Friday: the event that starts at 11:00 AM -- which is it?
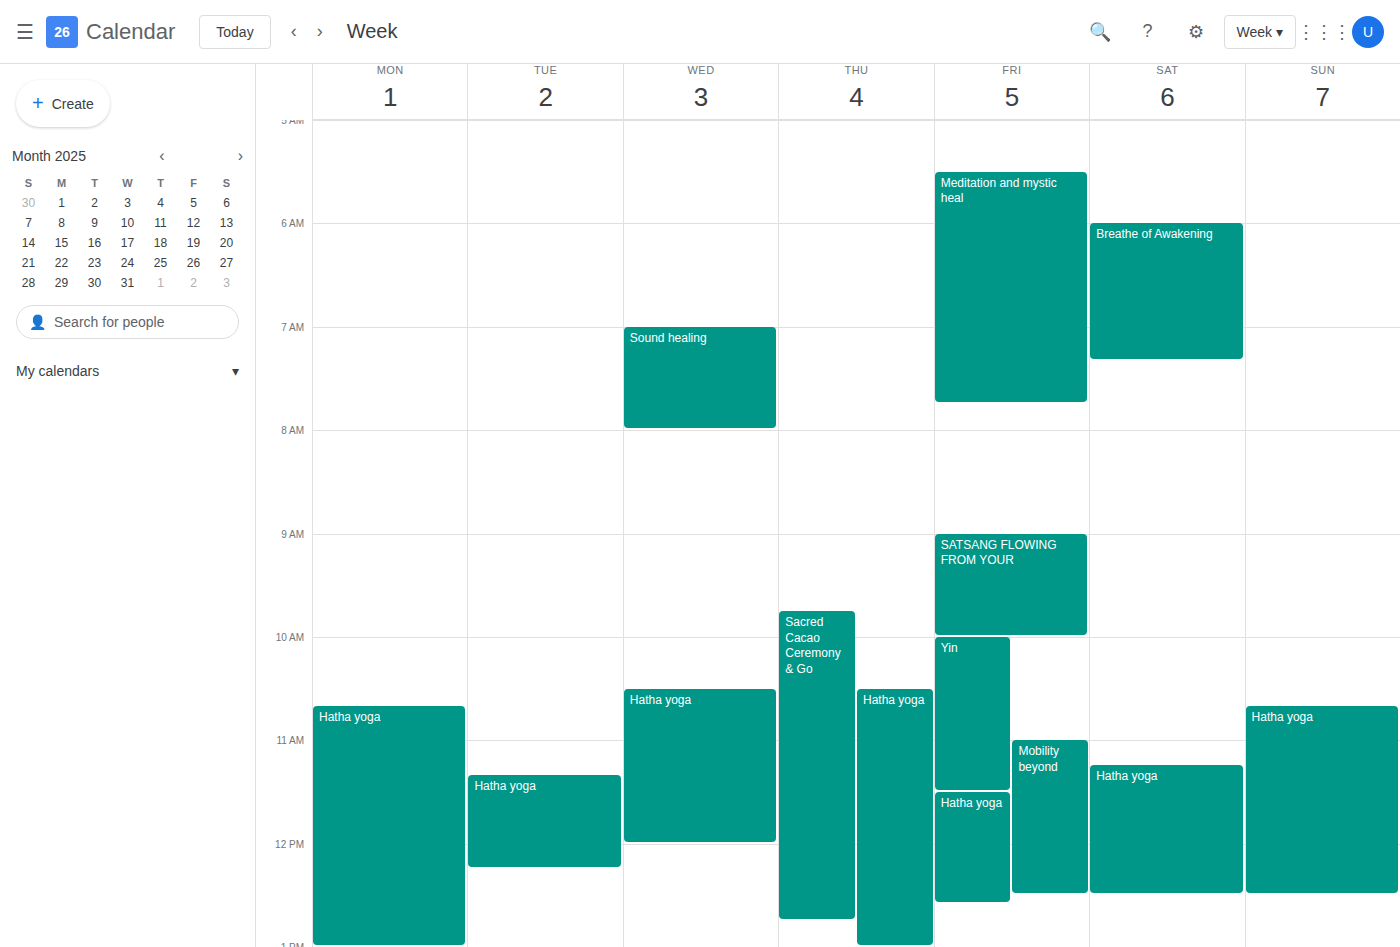
"Mobility beyond"